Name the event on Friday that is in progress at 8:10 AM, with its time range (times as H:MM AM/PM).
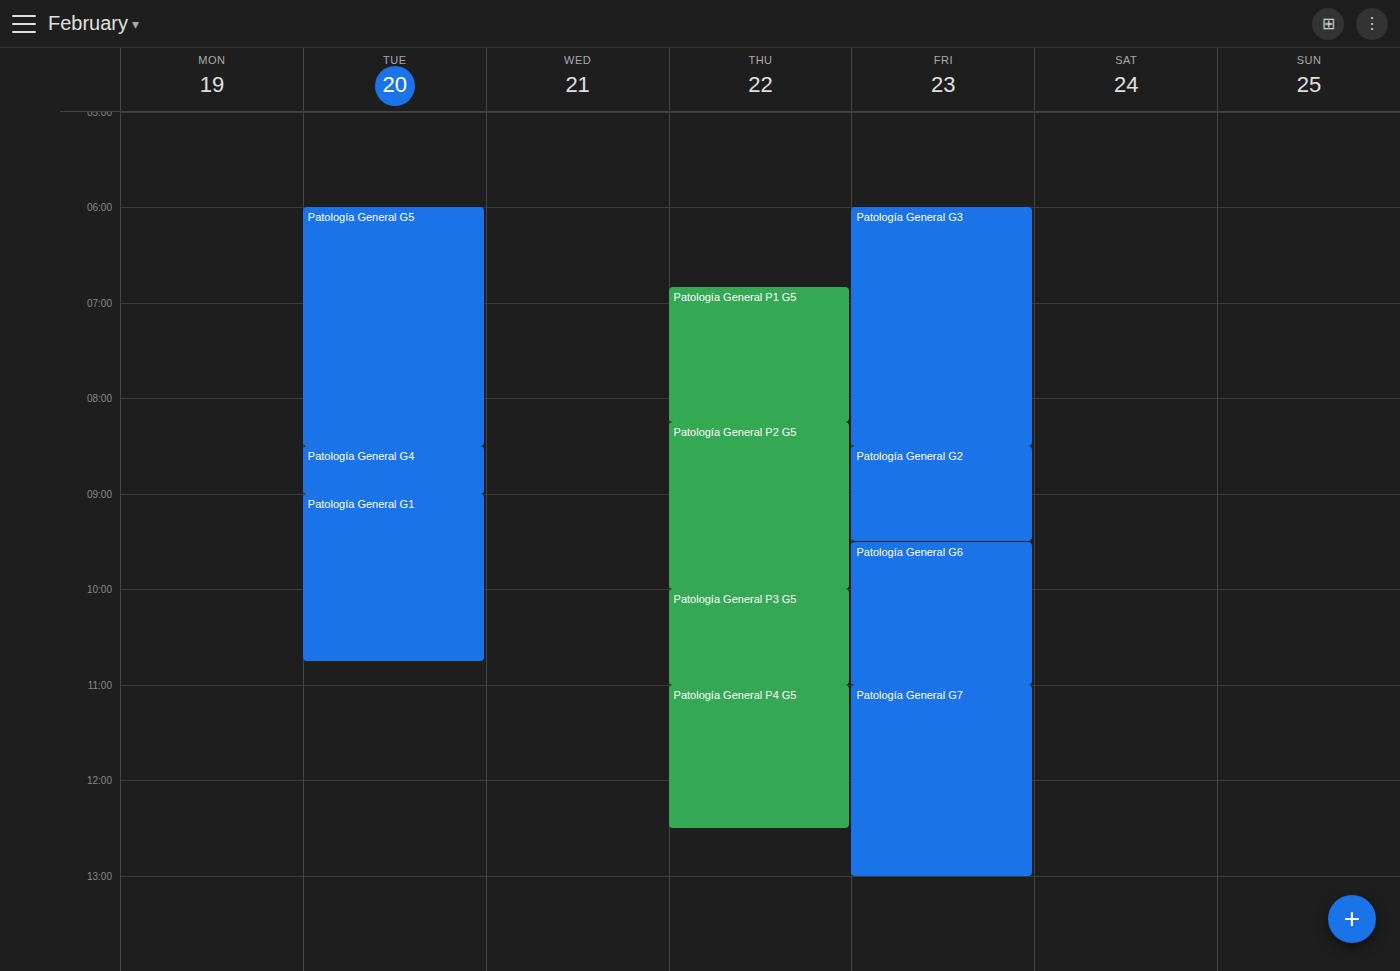
"Patología General G3", 6:00 AM to 8:30 AM